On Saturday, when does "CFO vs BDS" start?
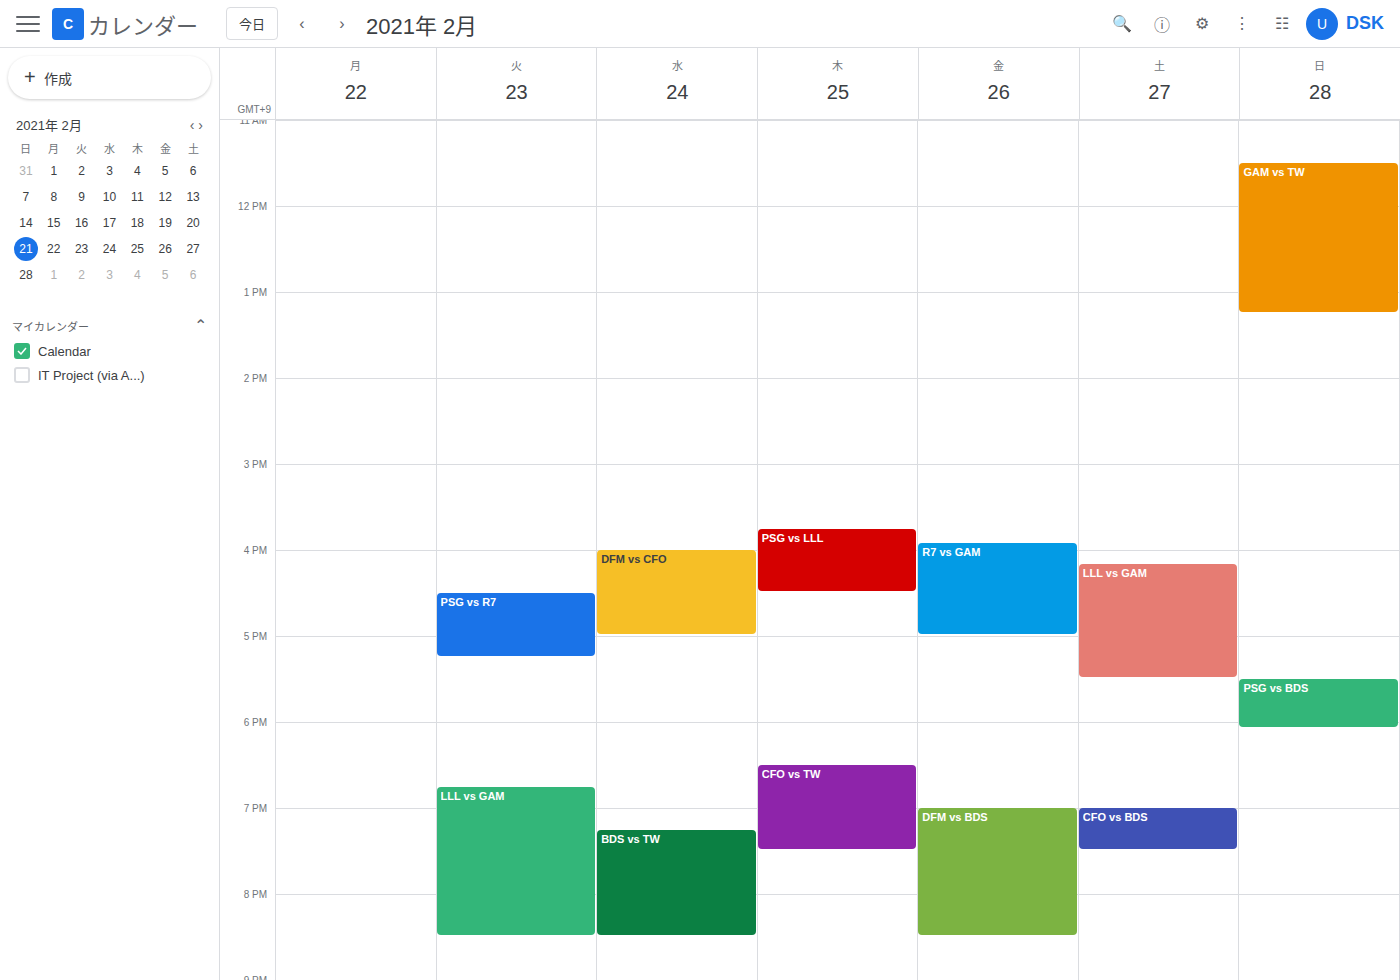
7:00 PM